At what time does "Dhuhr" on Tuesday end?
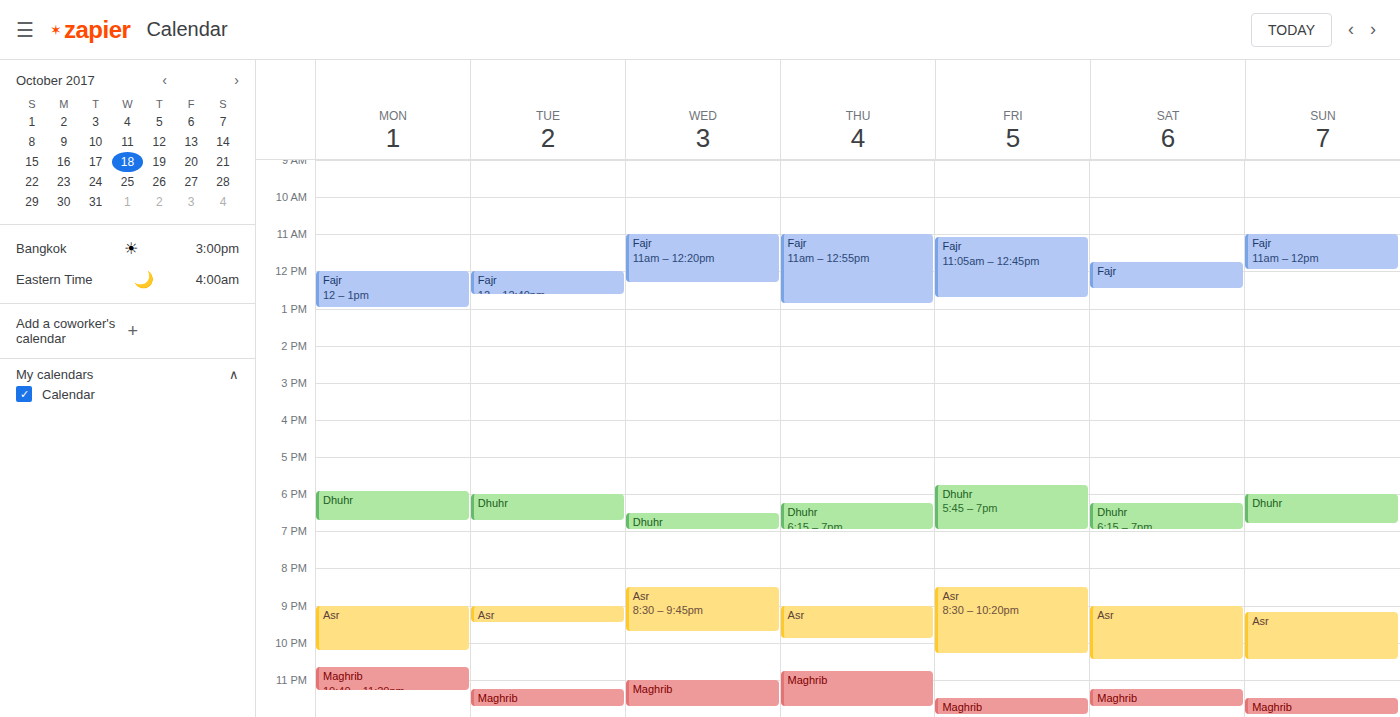
18:45